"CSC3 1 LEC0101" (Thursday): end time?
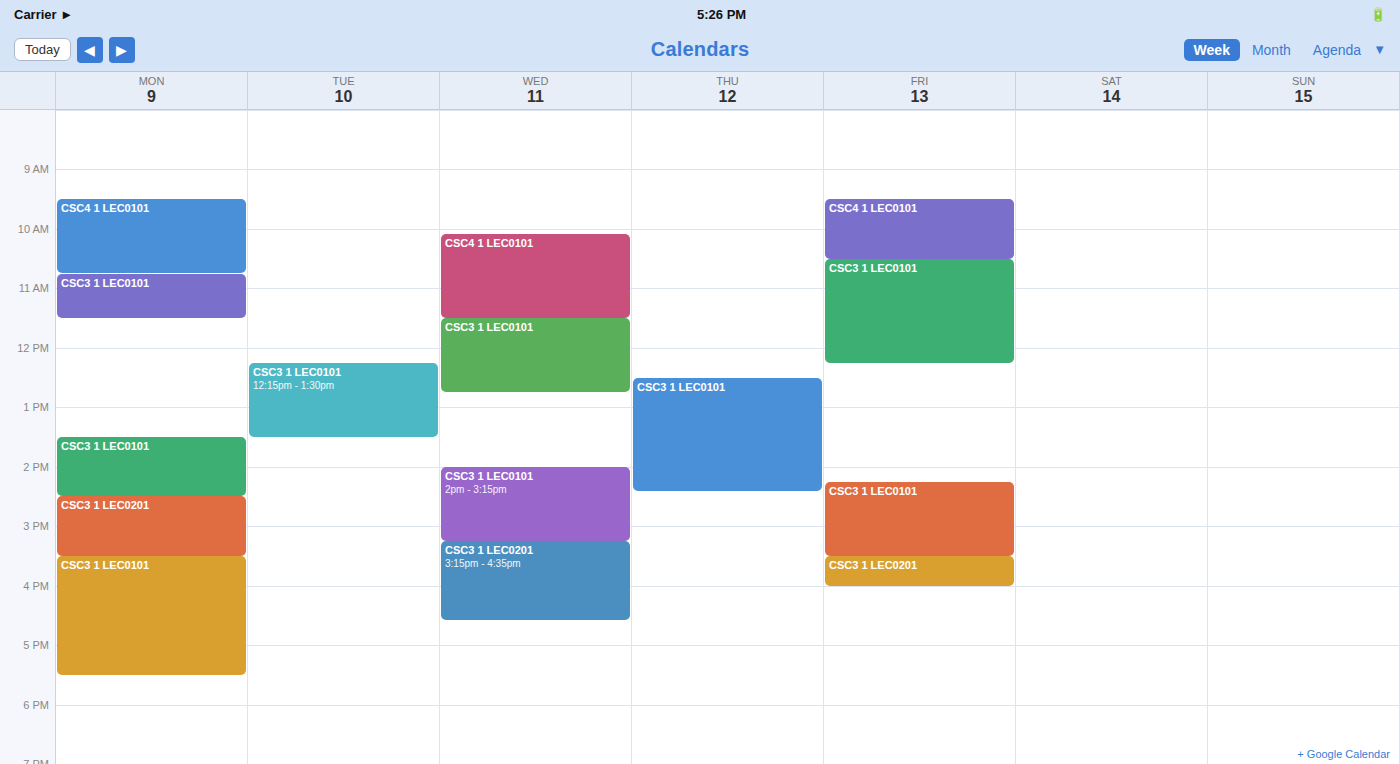
2:25 PM